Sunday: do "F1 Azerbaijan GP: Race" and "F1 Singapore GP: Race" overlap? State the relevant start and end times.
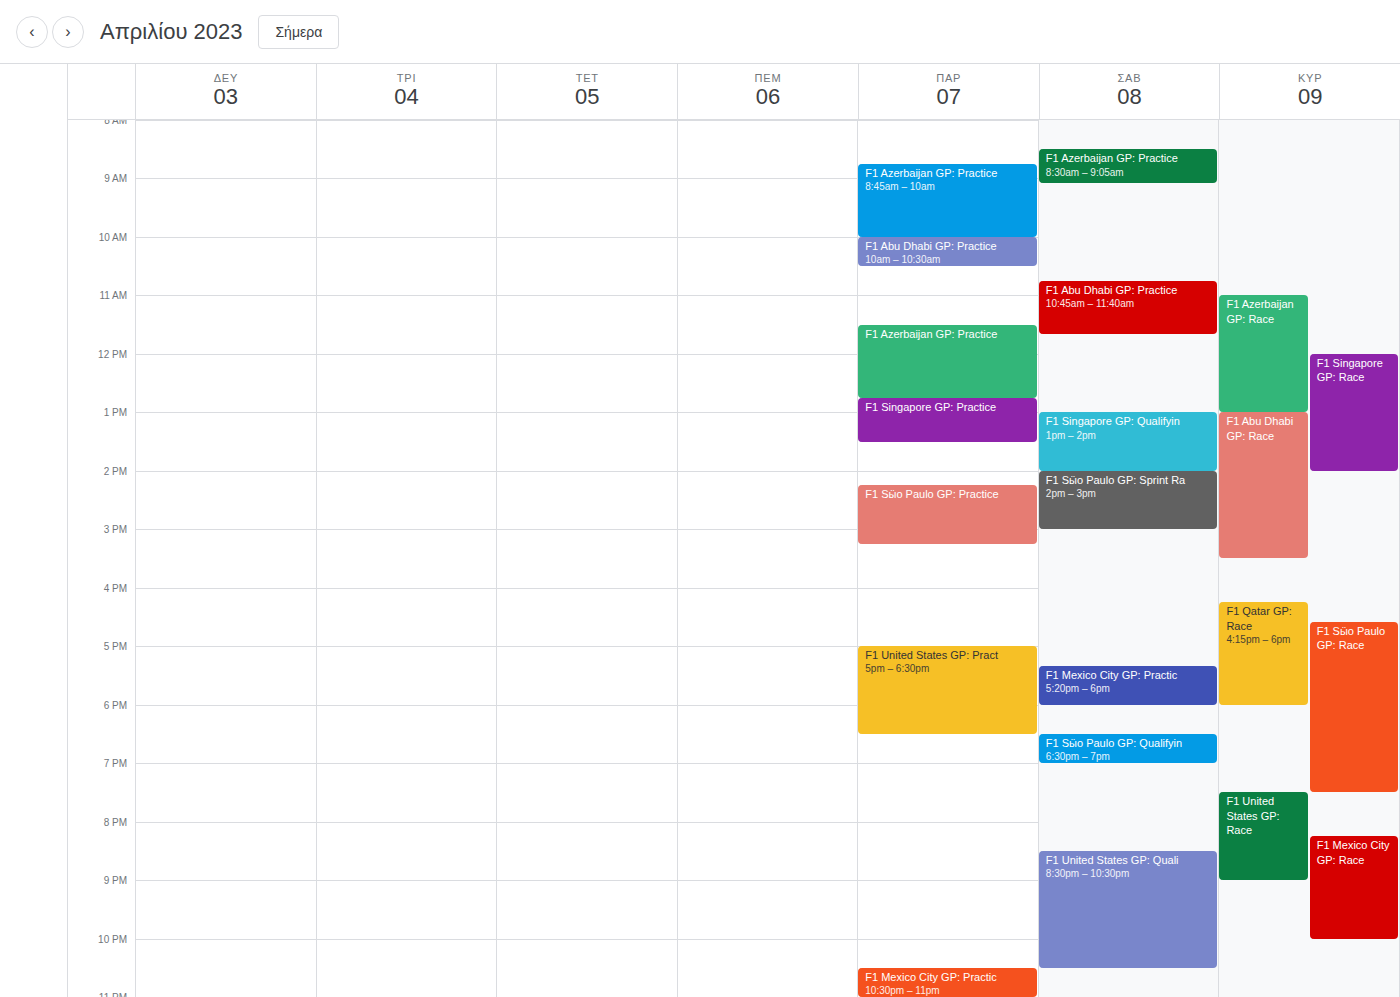
"F1 Singapore GP: Race" starts at 12:00 PM, before "F1 Azerbaijan GP: Race" ends at 1:00 PM -- they overlap.